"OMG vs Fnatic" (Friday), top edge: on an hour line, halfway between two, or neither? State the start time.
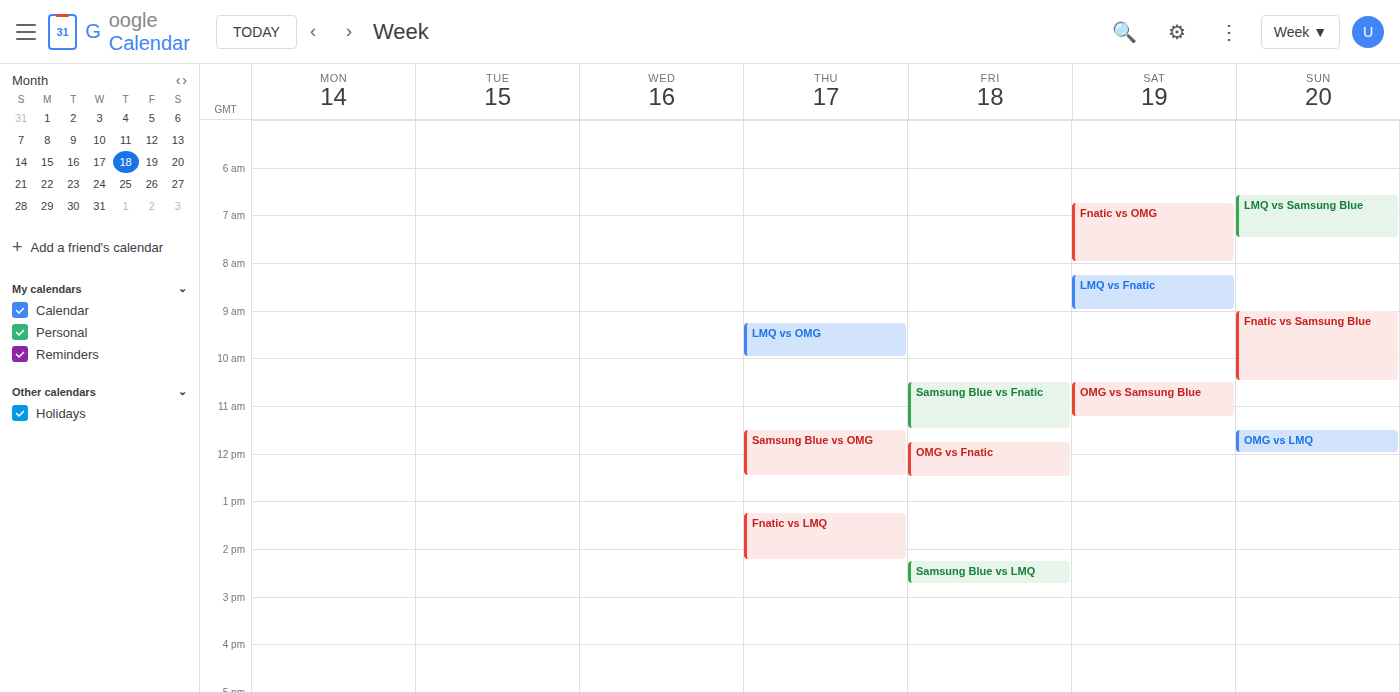
11:45 AM -- neither: three quarters of the way from the 11 AM line to the 12 PM line.